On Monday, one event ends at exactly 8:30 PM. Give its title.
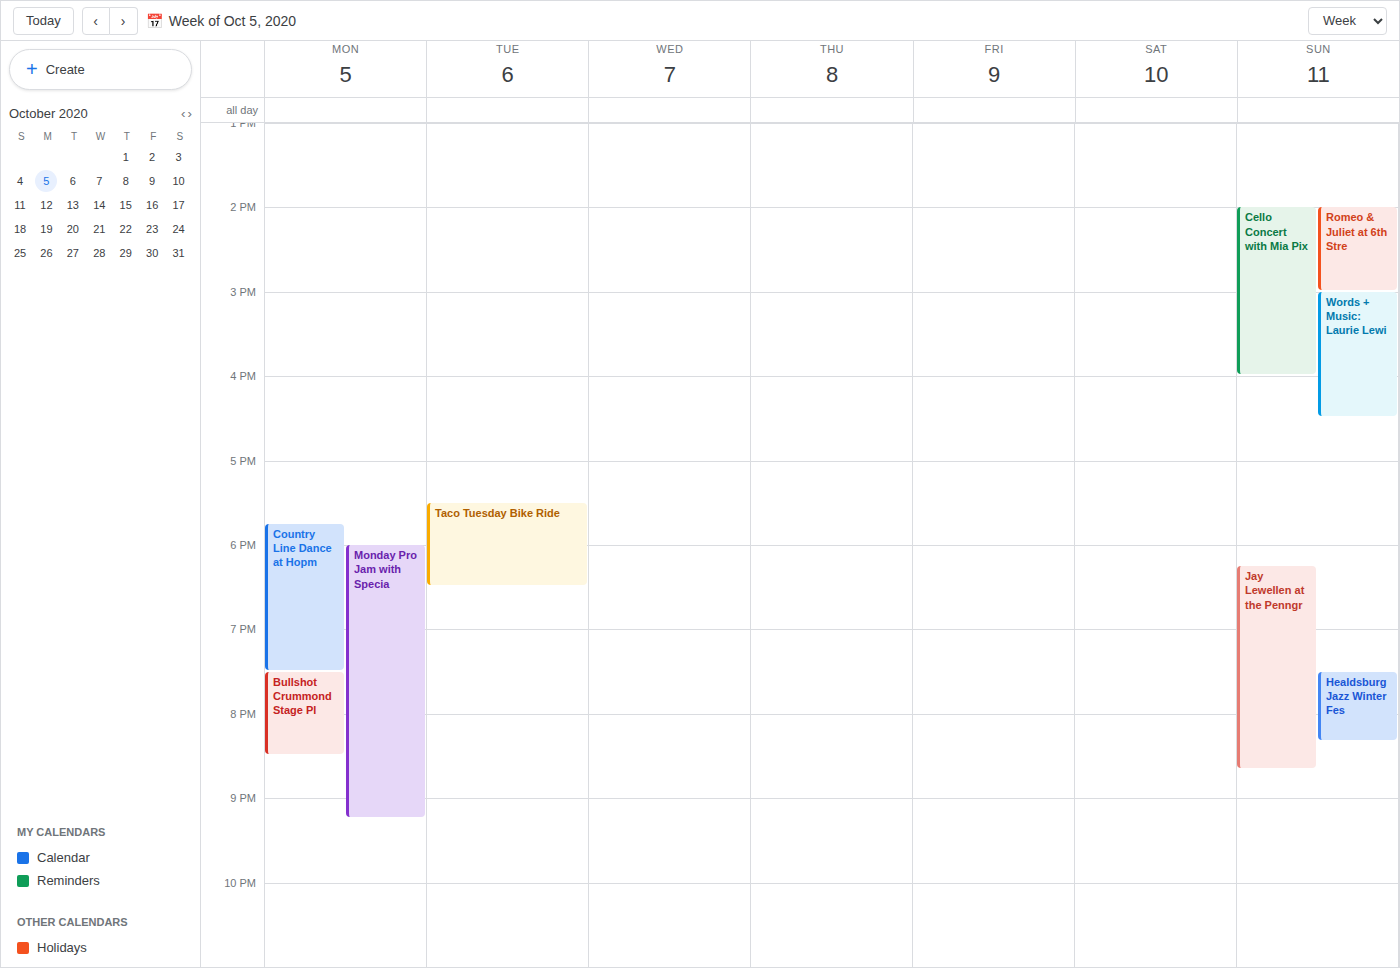
"Bullshot Crummond Stage Pl"